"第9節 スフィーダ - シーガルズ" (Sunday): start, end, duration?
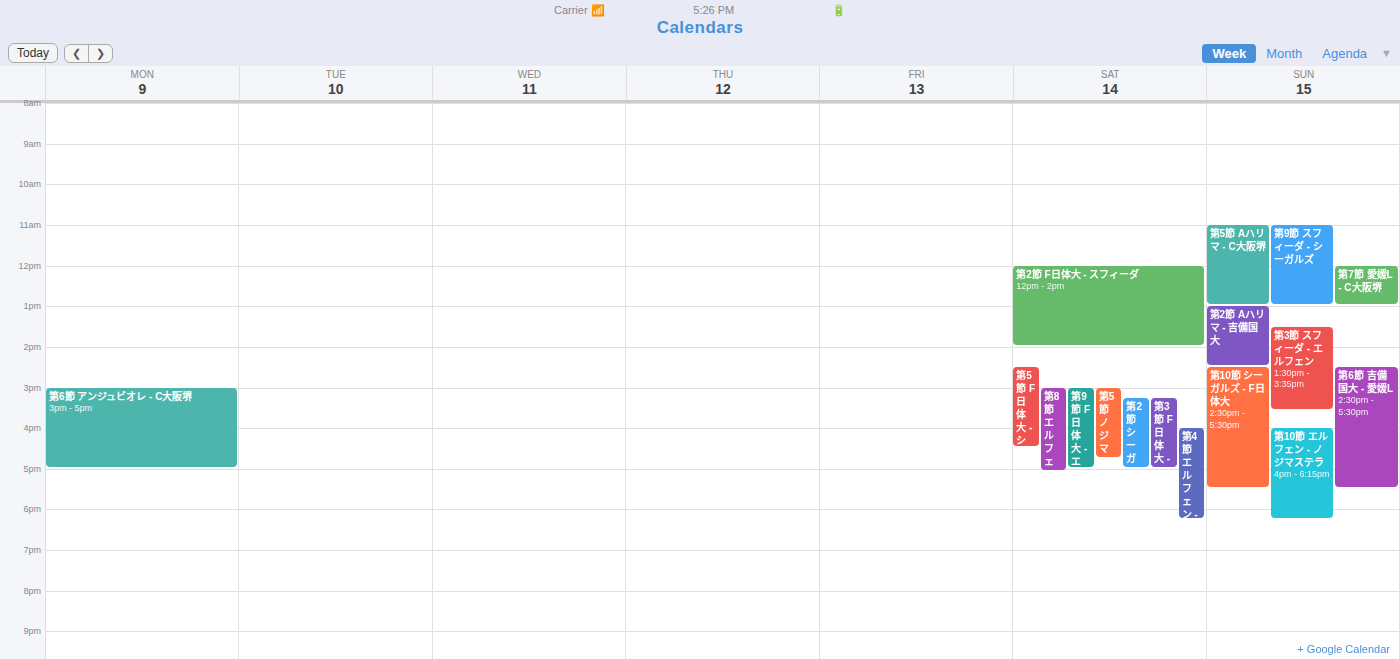
11:00 AM to 1:00 PM, 2 hours